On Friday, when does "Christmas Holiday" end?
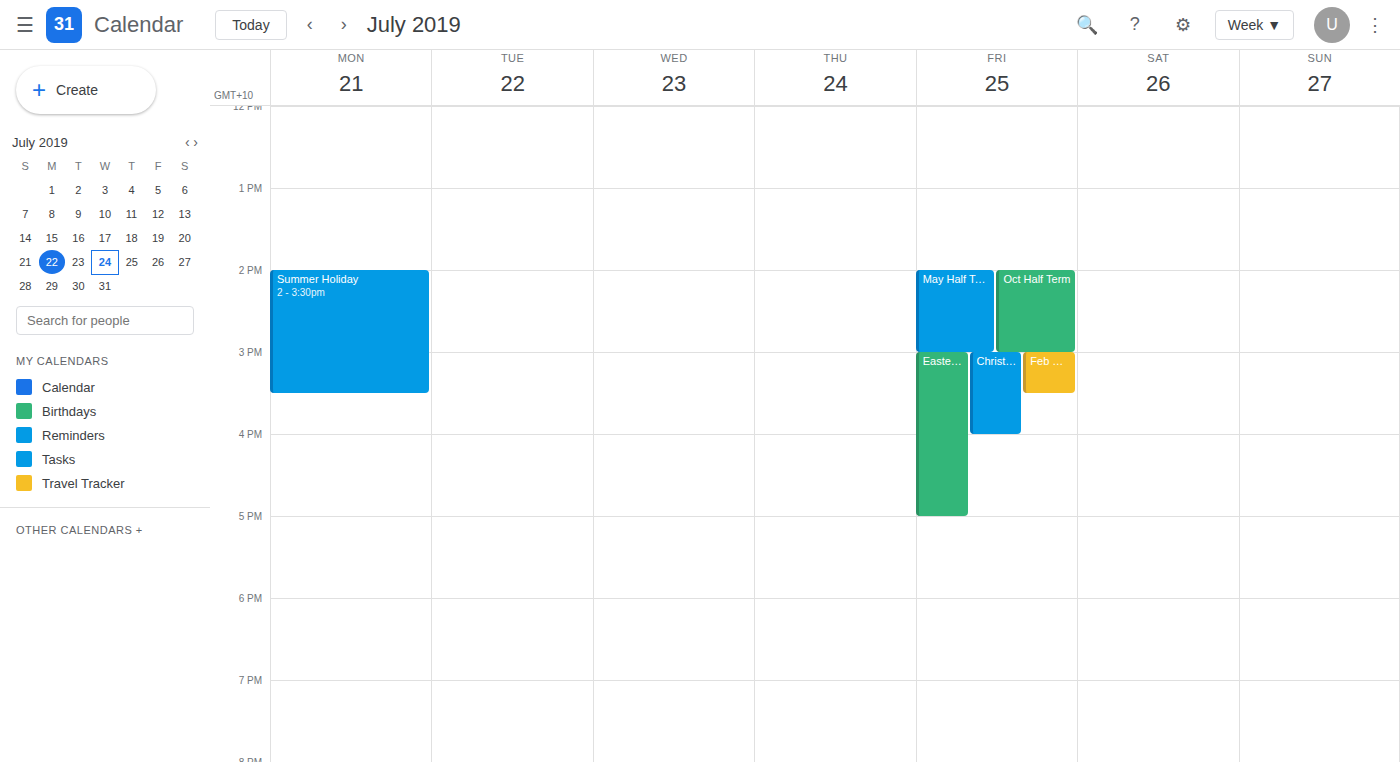
4:00 PM